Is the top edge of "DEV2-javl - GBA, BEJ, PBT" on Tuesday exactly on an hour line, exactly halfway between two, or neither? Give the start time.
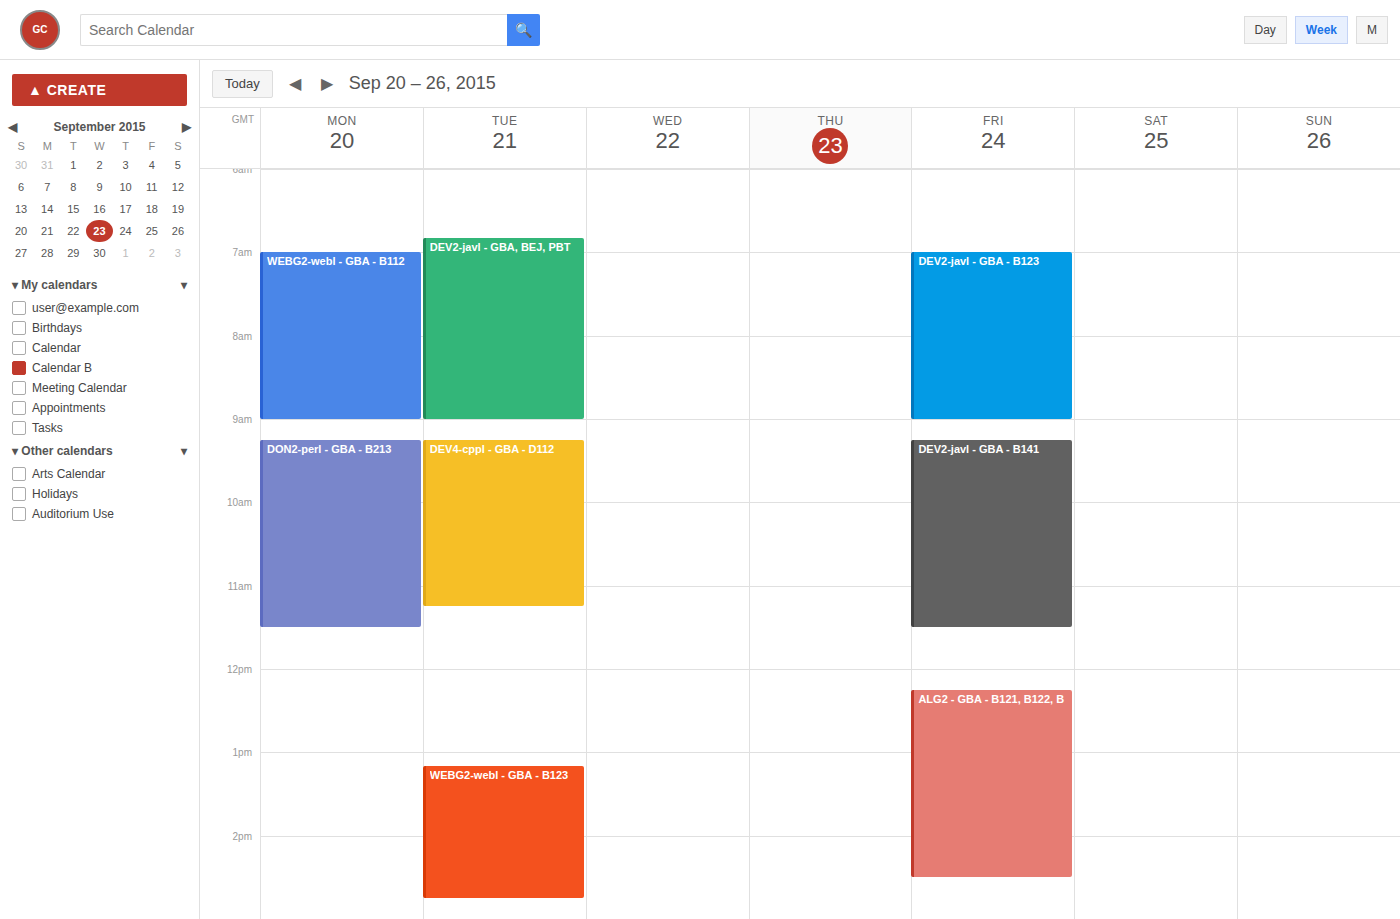
6:50 AM -- neither: 50 minutes below the 6 AM line and 10 minutes above the 7 AM line.